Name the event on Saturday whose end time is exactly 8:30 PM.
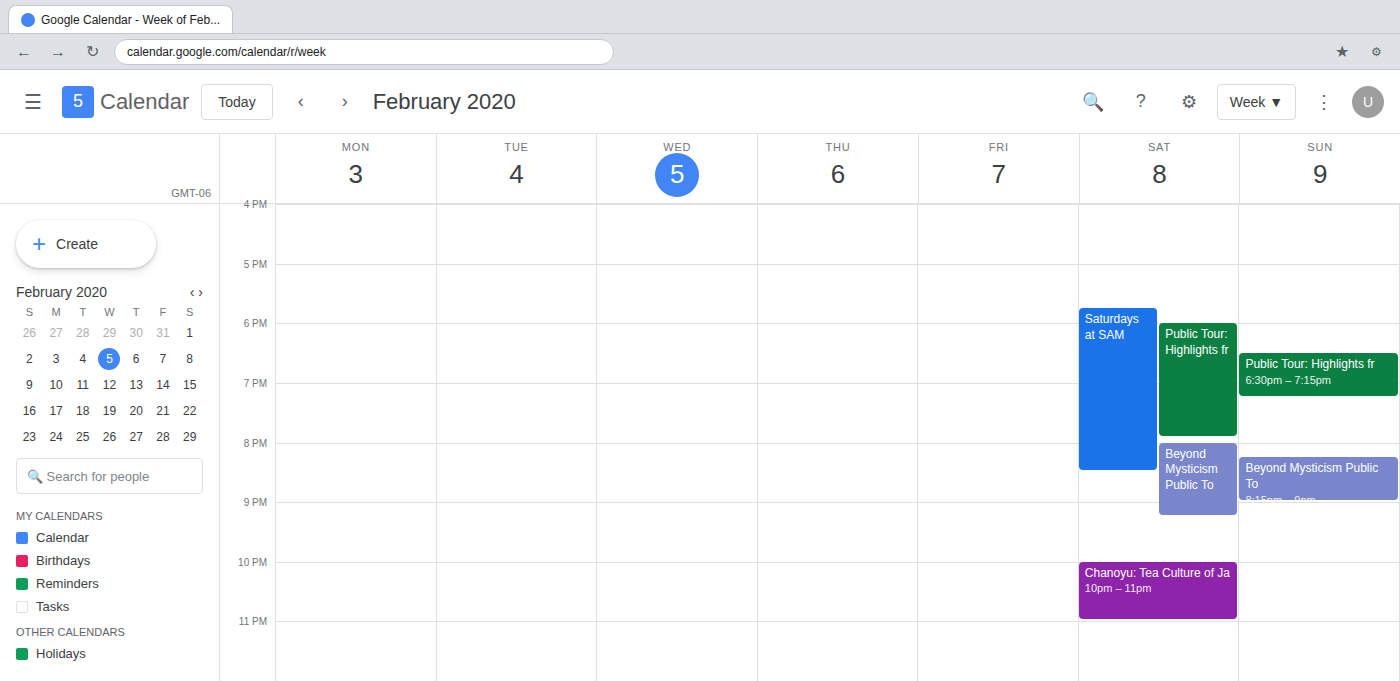
"Saturdays at SAM"